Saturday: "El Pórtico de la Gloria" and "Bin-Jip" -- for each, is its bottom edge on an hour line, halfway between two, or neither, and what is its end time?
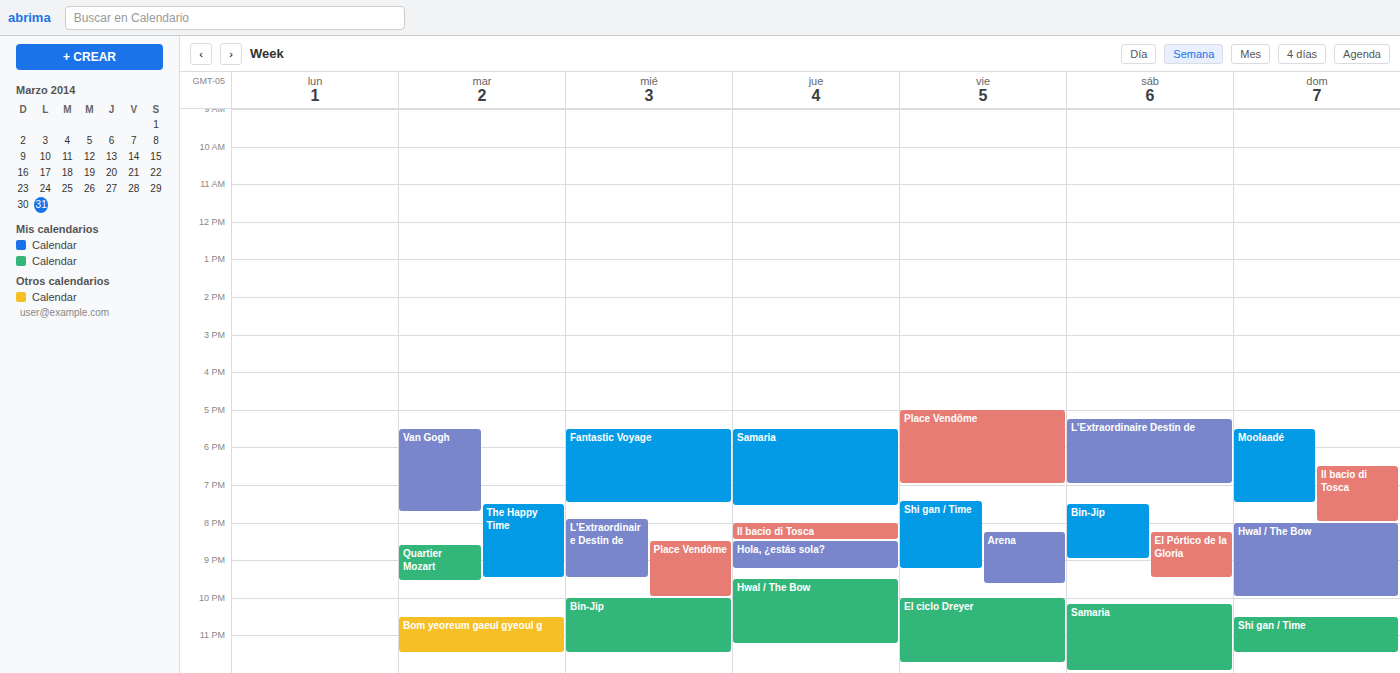
"El Pórtico de la Gloria": 21:30, halfway between the 21:00 and 22:00 lines. "Bin-Jip": 21:00, exactly on the 21:00 line.